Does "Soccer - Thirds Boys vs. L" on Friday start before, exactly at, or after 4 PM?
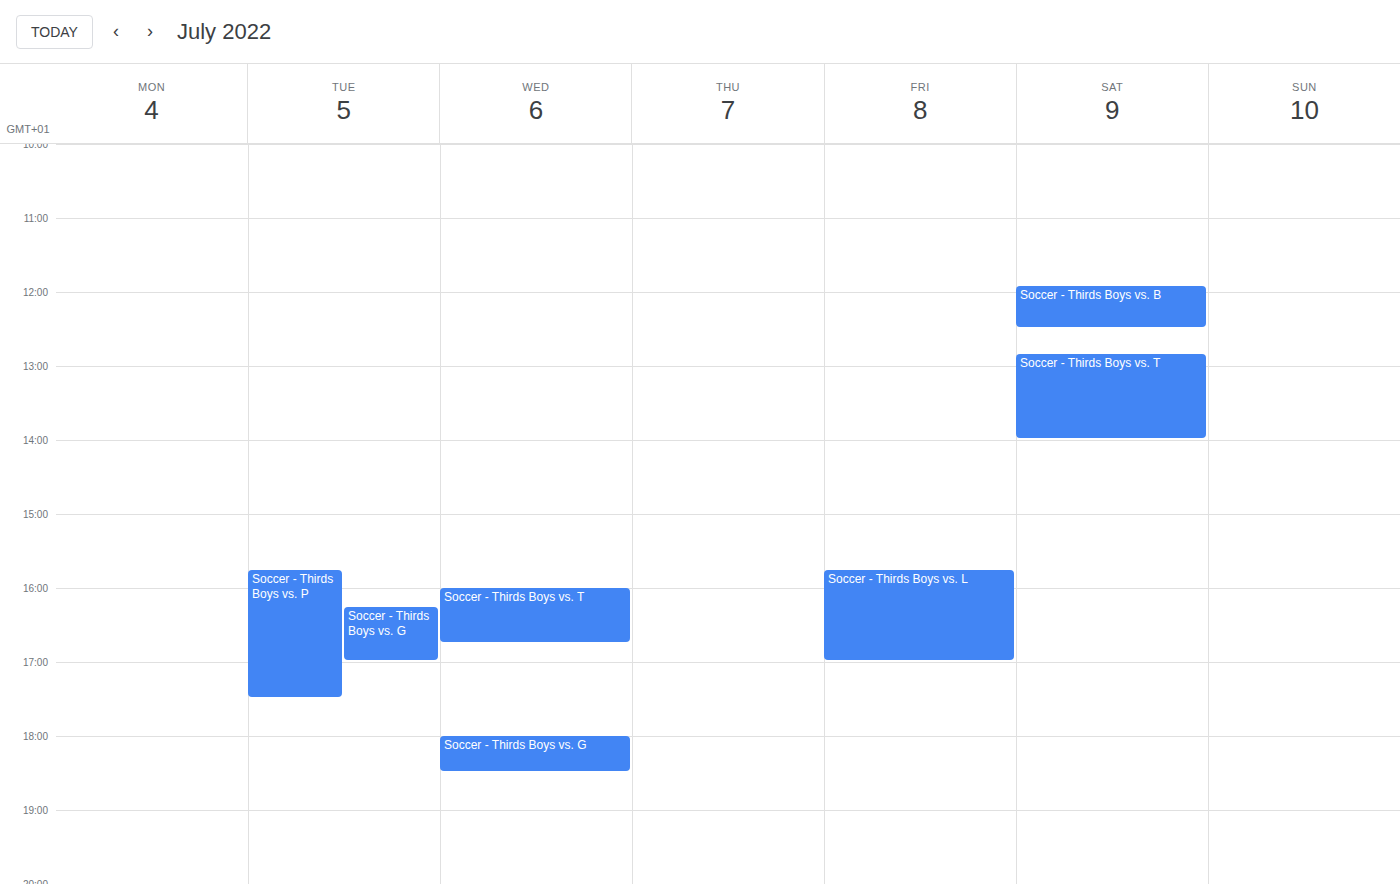
3:45 PM -- before 4 PM, 15 minutes above the 4 PM line.